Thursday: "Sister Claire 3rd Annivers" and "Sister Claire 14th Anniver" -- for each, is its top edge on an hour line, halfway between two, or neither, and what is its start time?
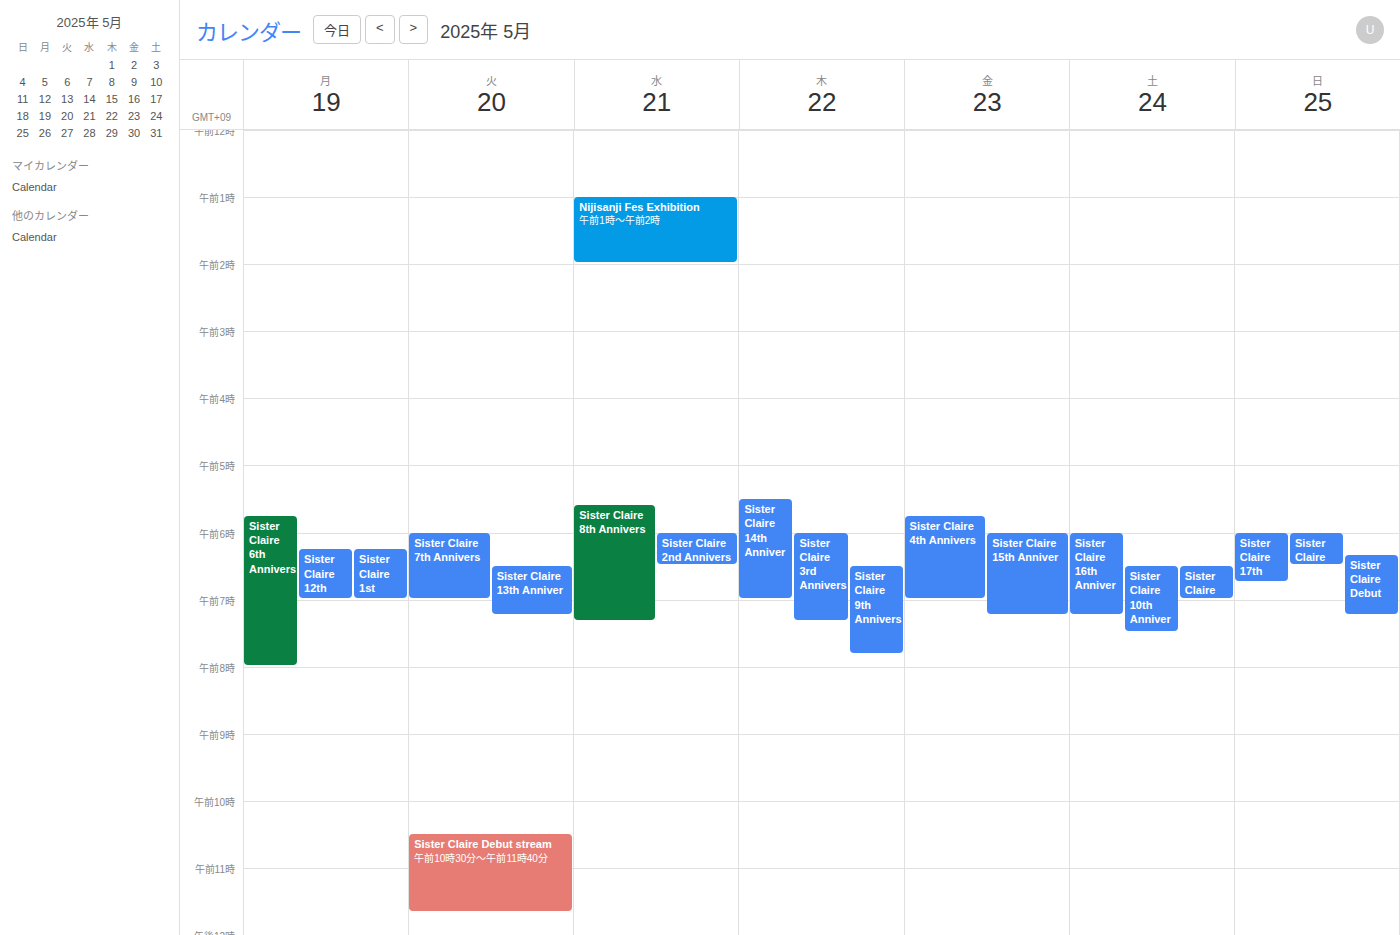
"Sister Claire 3rd Annivers": 6:00 AM, exactly on the 6 AM line. "Sister Claire 14th Anniver": 5:30 AM, halfway between the 5 AM and 6 AM lines.